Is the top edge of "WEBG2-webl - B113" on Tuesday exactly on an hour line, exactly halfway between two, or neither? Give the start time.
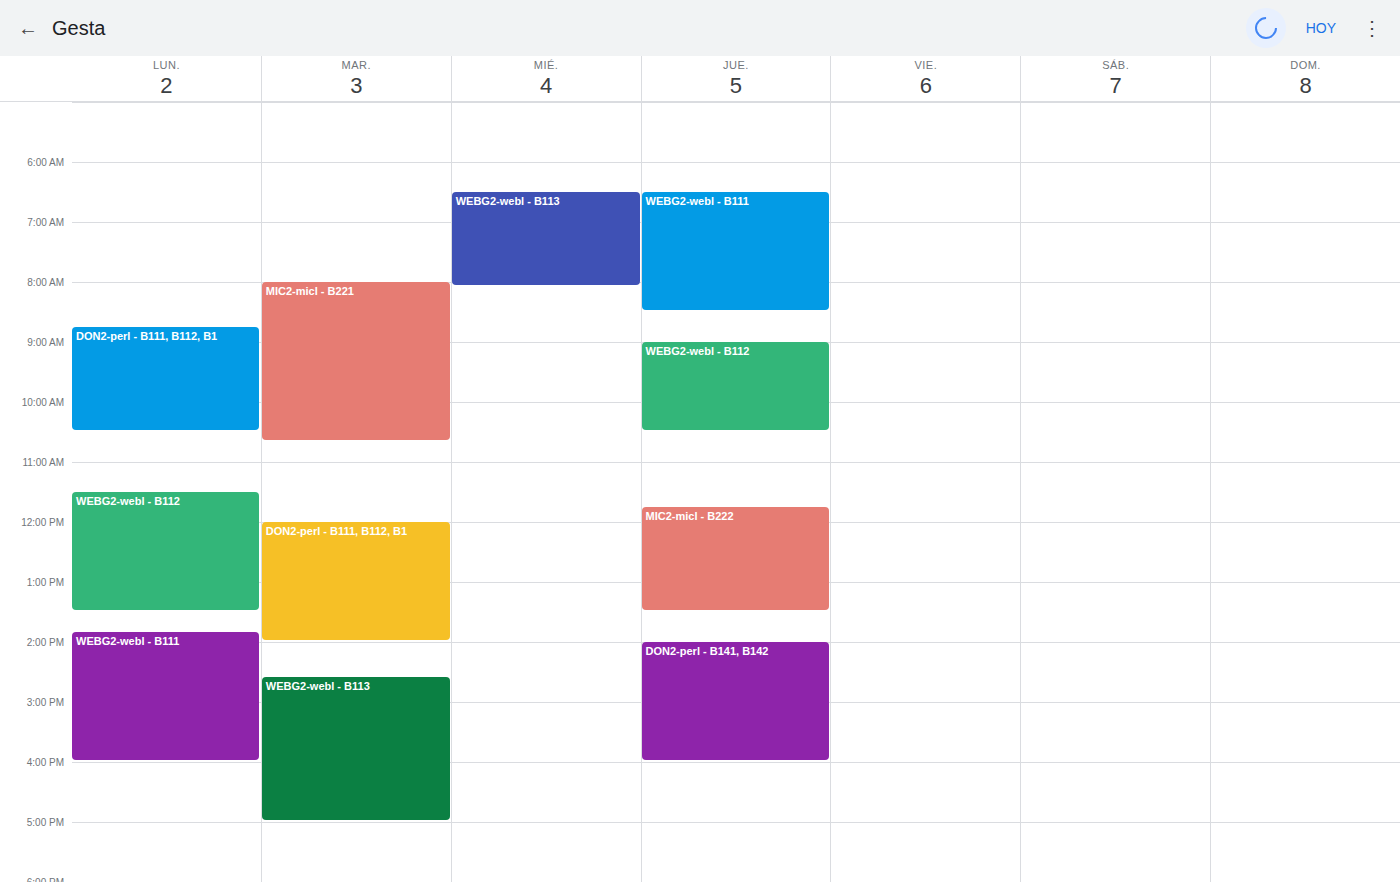
2:35 PM -- neither: 35 minutes below the 2 PM line and 25 minutes above the 3 PM line.